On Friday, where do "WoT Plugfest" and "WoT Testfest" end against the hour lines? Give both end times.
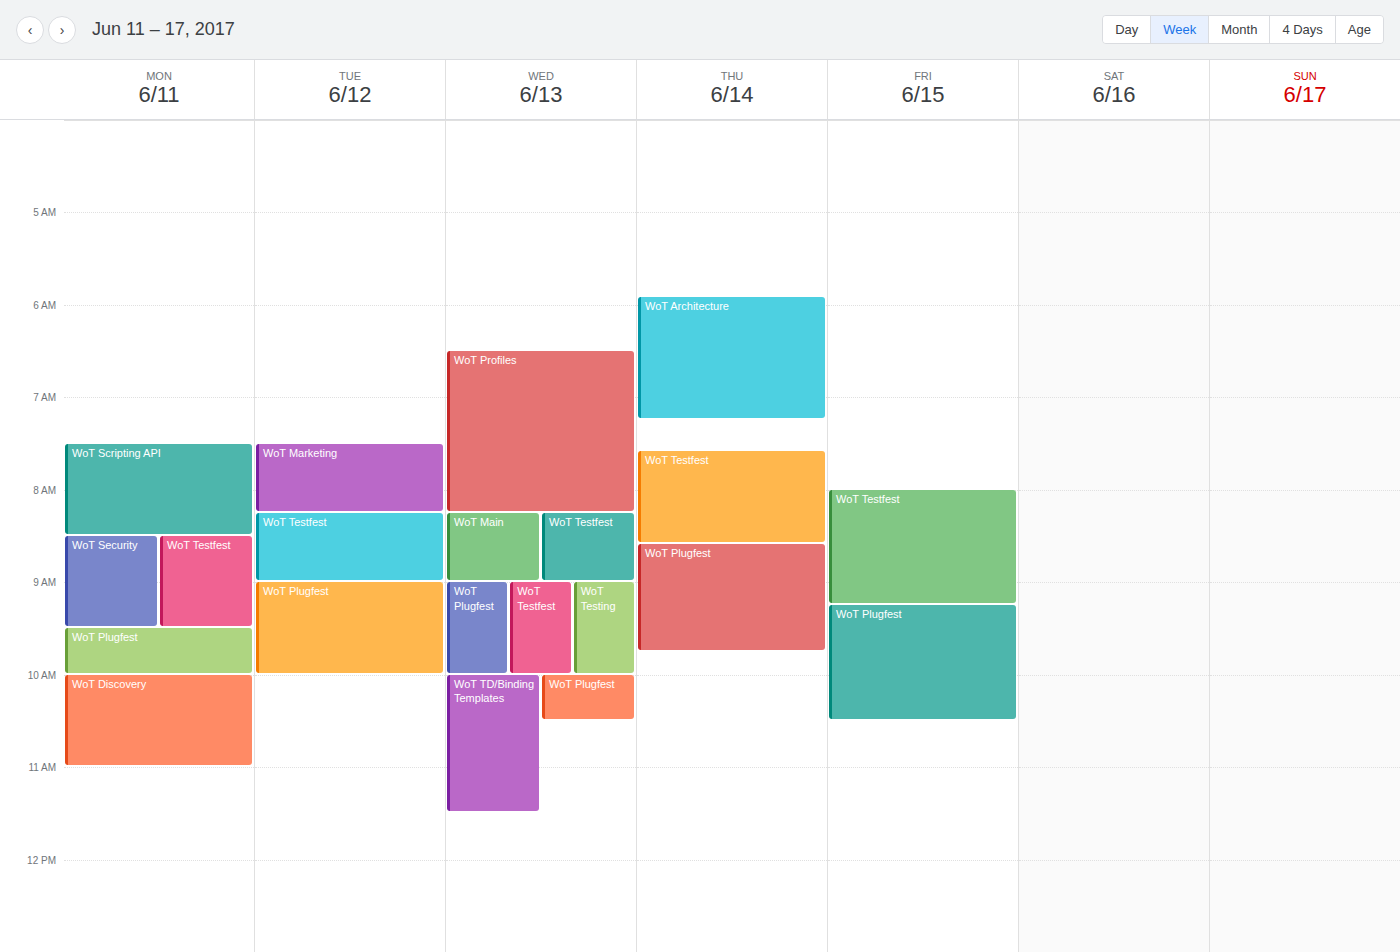
"WoT Plugfest": 10:30 AM, halfway between the 10 AM and 11 AM lines. "WoT Testfest": 9:15 AM, neither: a quarter of the way from the 9 AM line to the 10 AM line.